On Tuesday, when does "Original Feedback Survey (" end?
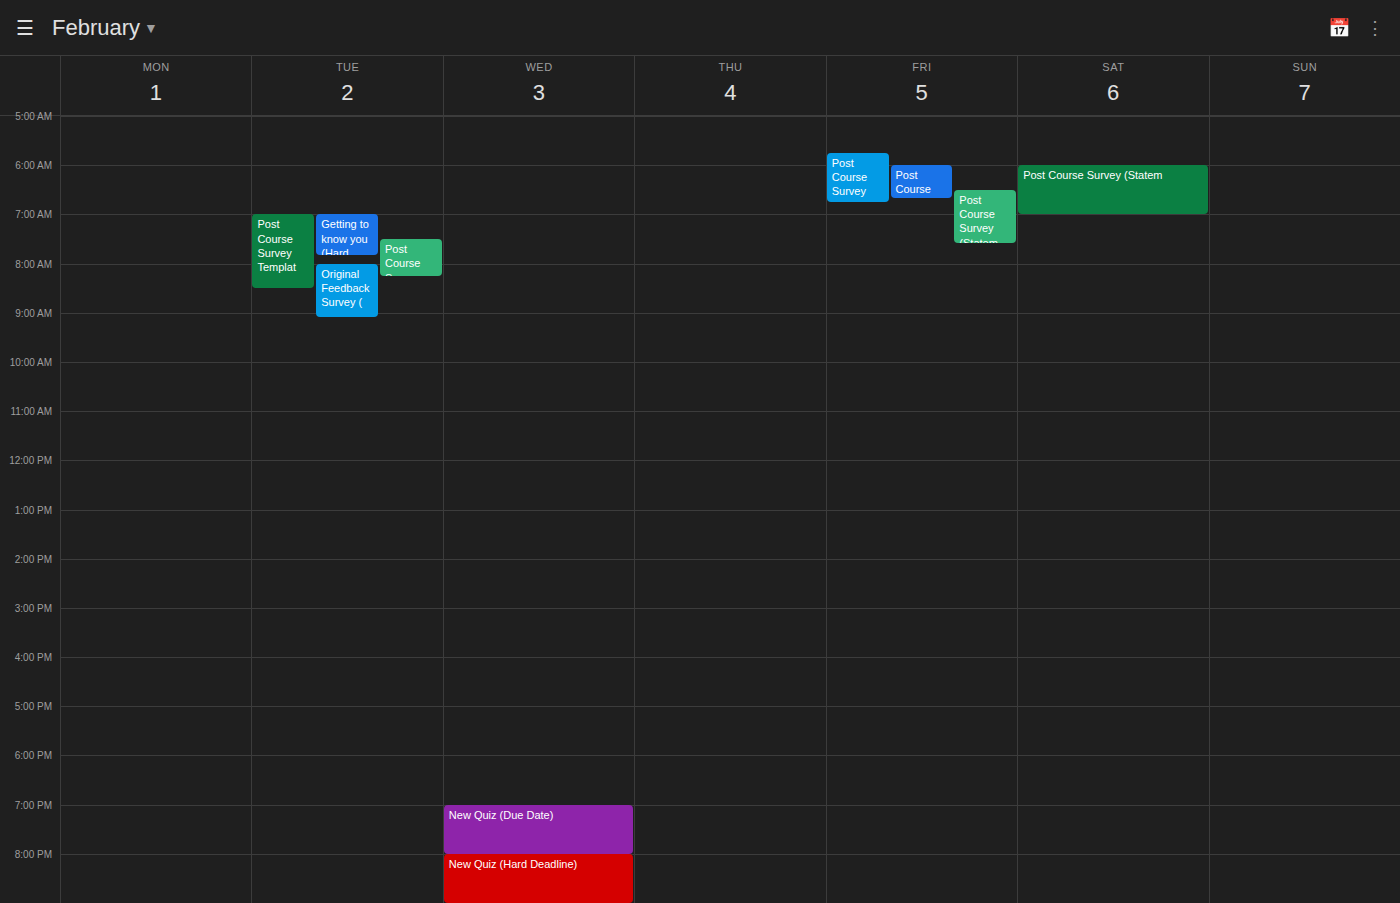
9:05 AM